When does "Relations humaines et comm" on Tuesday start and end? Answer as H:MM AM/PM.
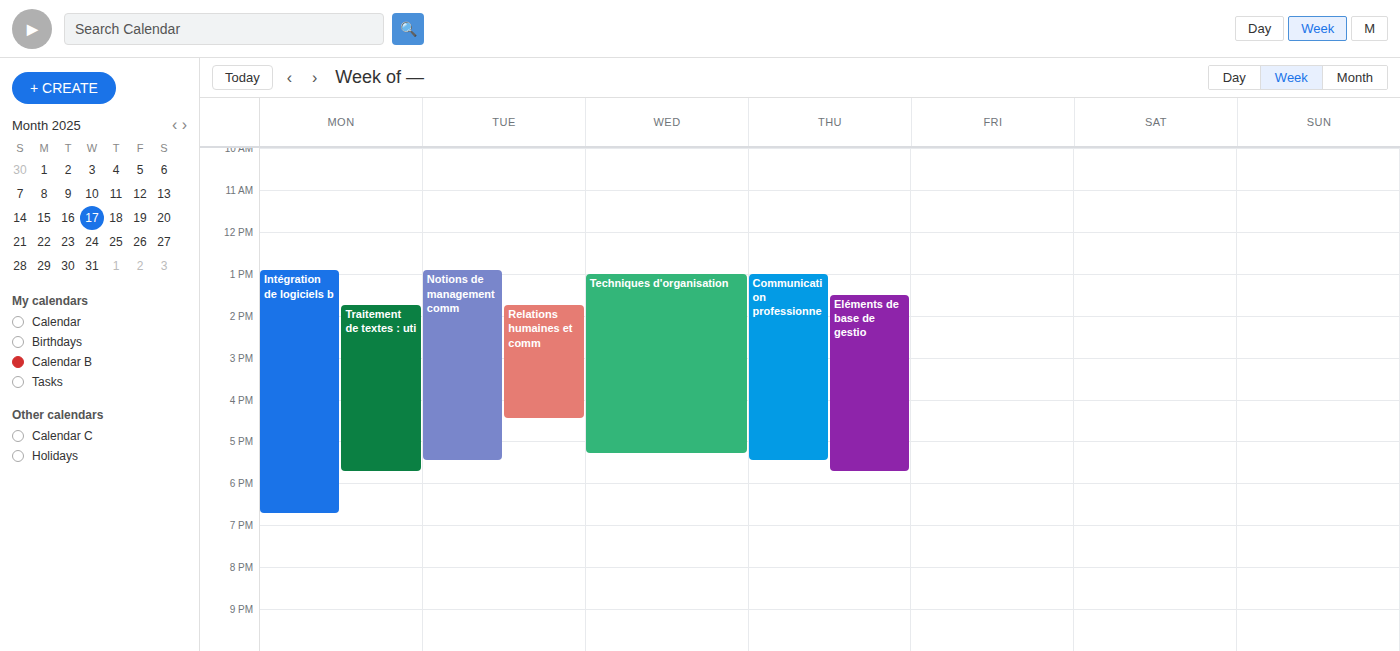
1:45 PM to 4:30 PM